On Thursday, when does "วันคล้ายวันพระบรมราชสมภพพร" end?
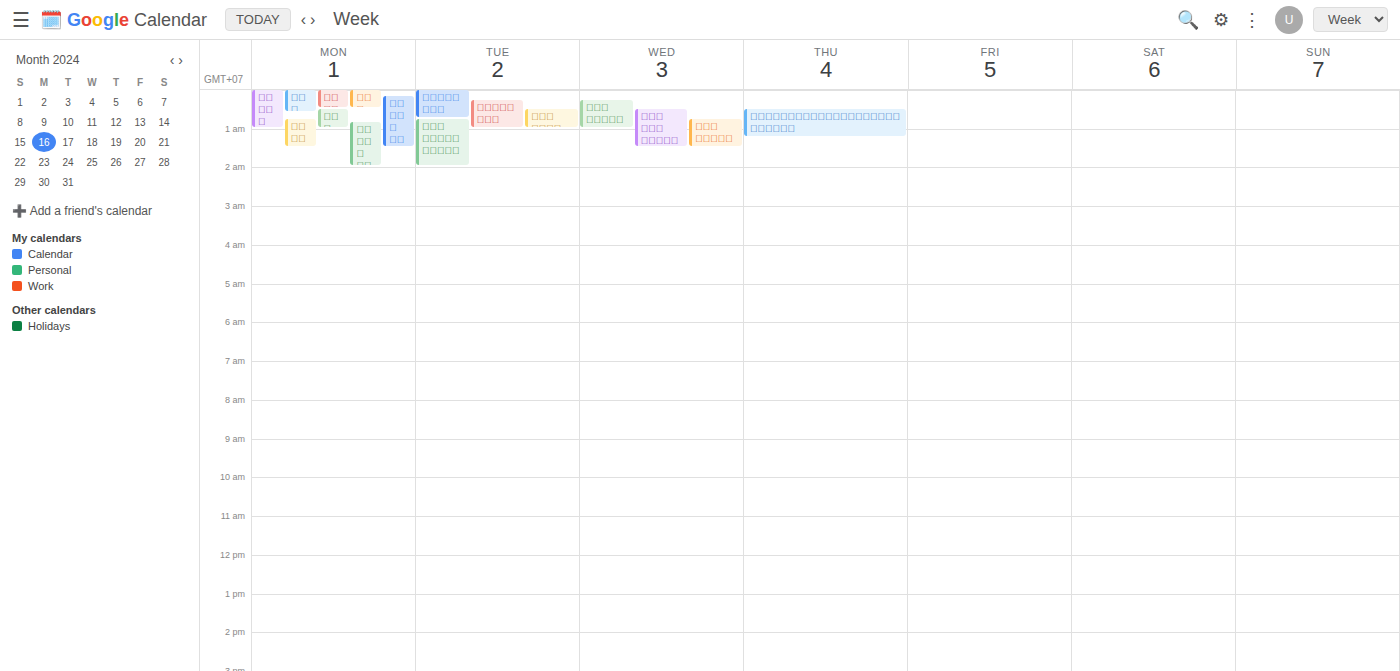
1:15 AM